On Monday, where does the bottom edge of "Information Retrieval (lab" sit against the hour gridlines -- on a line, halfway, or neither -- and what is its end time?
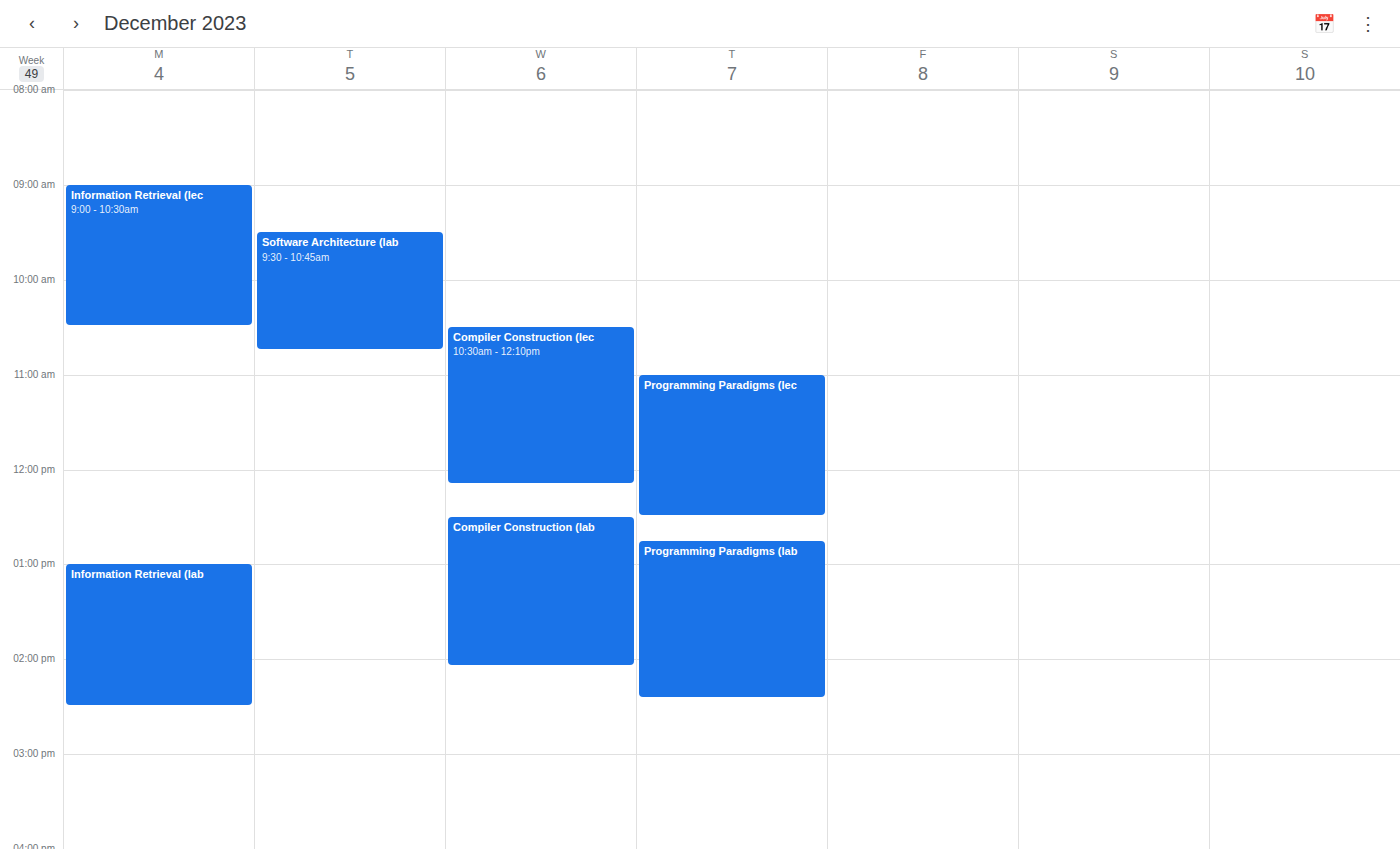
2:30 PM -- halfway between the 2 PM and 3 PM lines.